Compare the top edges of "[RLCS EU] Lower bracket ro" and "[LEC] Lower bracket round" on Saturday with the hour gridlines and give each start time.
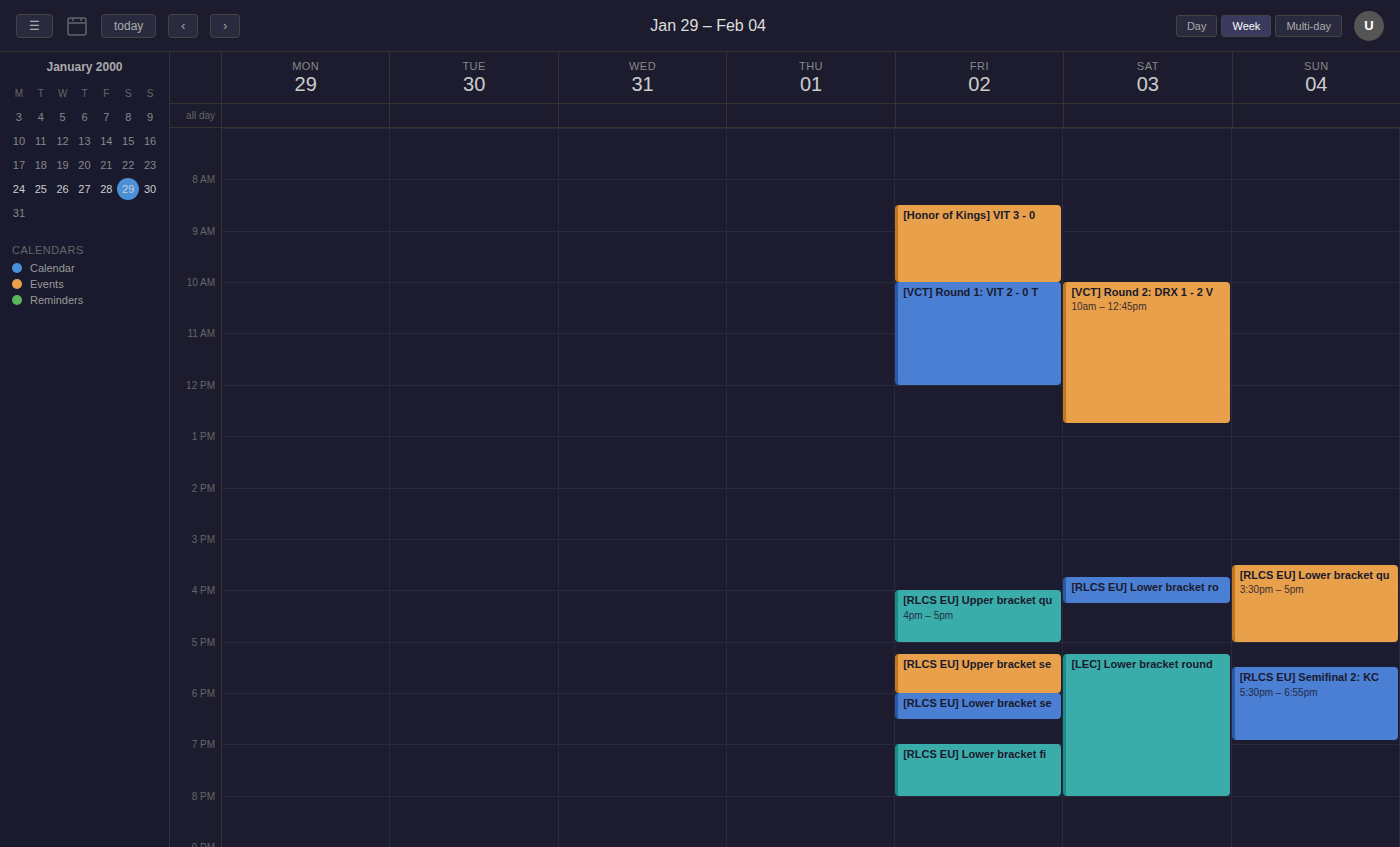
"[RLCS EU] Lower bracket ro": 3:45 PM, neither: three quarters of the way from the 3 PM line to the 4 PM line. "[LEC] Lower bracket round": 5:15 PM, neither: a quarter of the way from the 5 PM line to the 6 PM line.